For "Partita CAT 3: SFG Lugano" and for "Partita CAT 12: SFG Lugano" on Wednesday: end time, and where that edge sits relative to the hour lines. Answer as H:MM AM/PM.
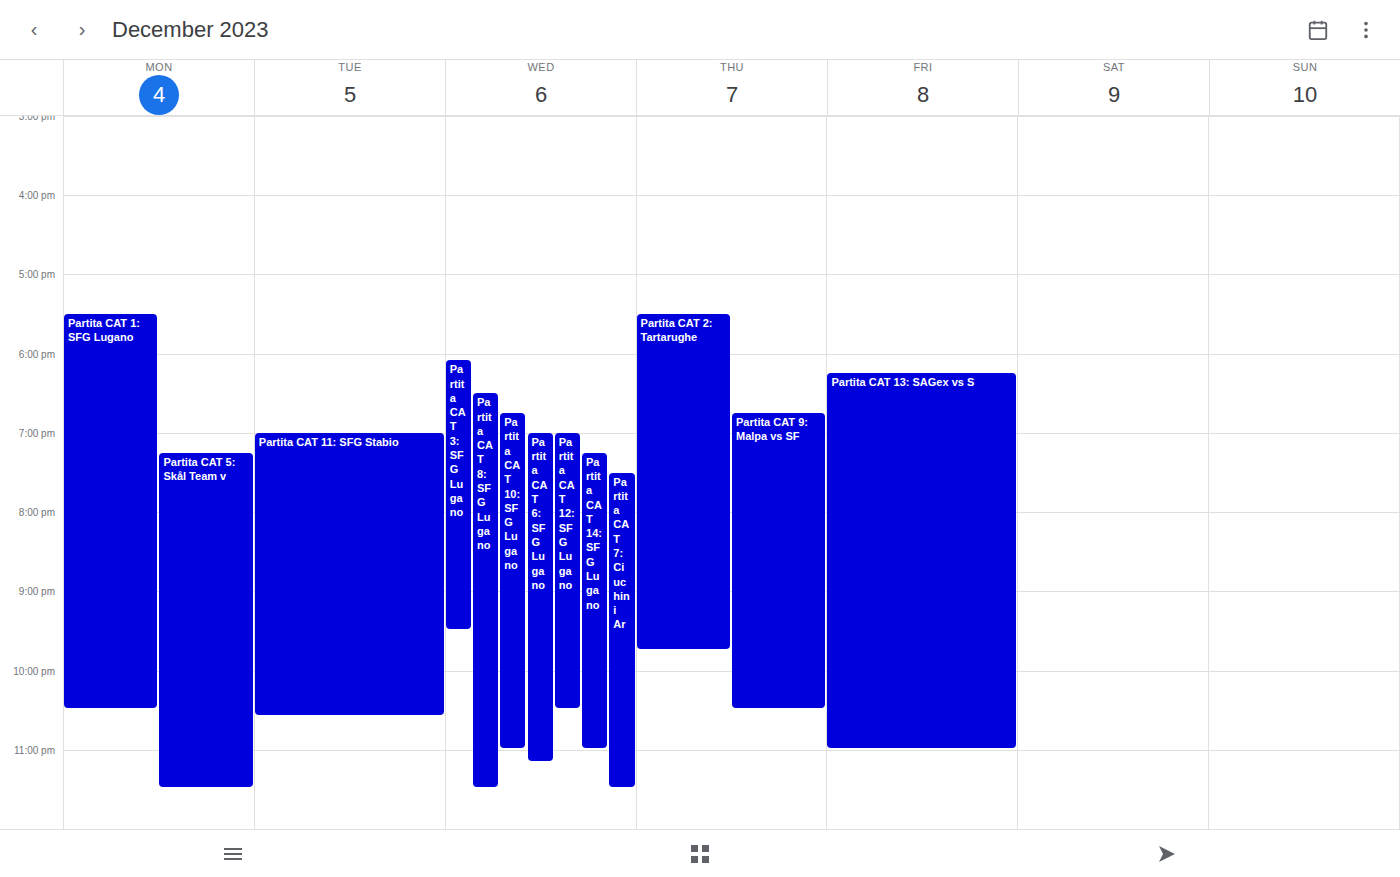
"Partita CAT 3: SFG Lugano": 9:30 PM, halfway between the 9 PM and 10 PM lines. "Partita CAT 12: SFG Lugano": 10:30 PM, halfway between the 10 PM and 11 PM lines.